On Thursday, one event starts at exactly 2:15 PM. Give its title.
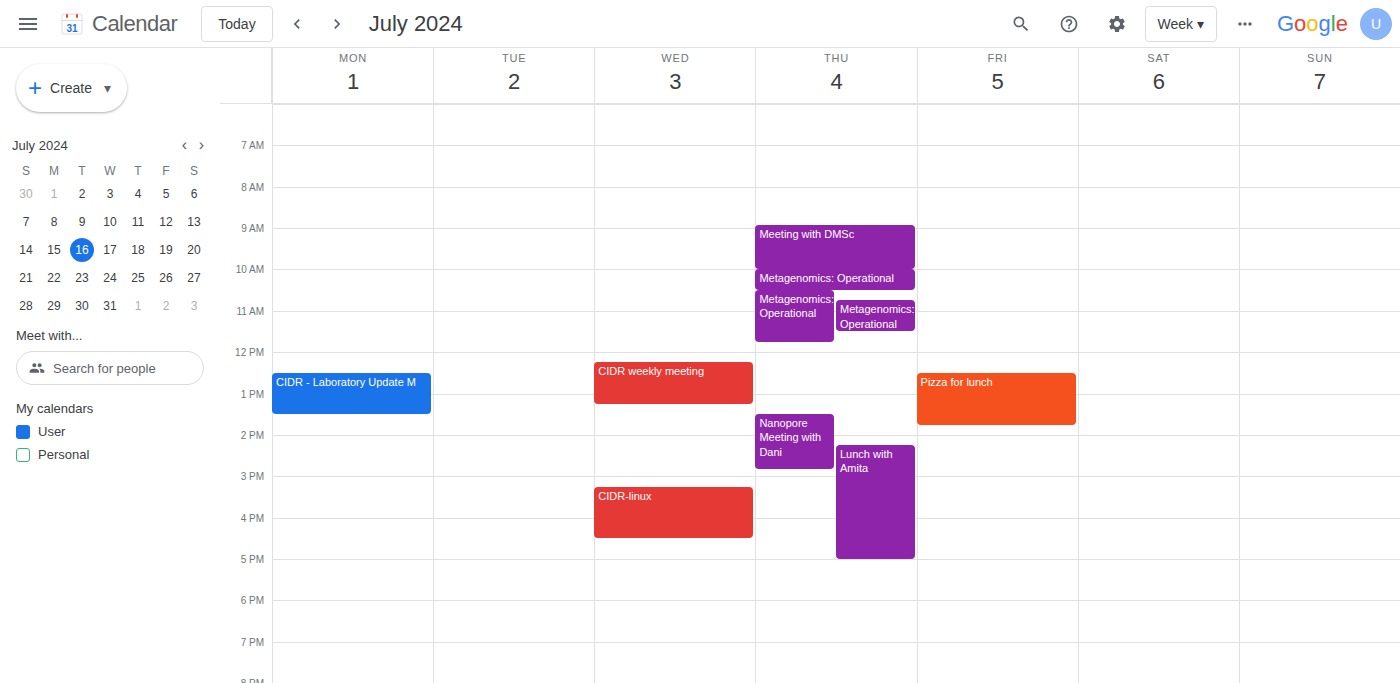
"Lunch with Amita"